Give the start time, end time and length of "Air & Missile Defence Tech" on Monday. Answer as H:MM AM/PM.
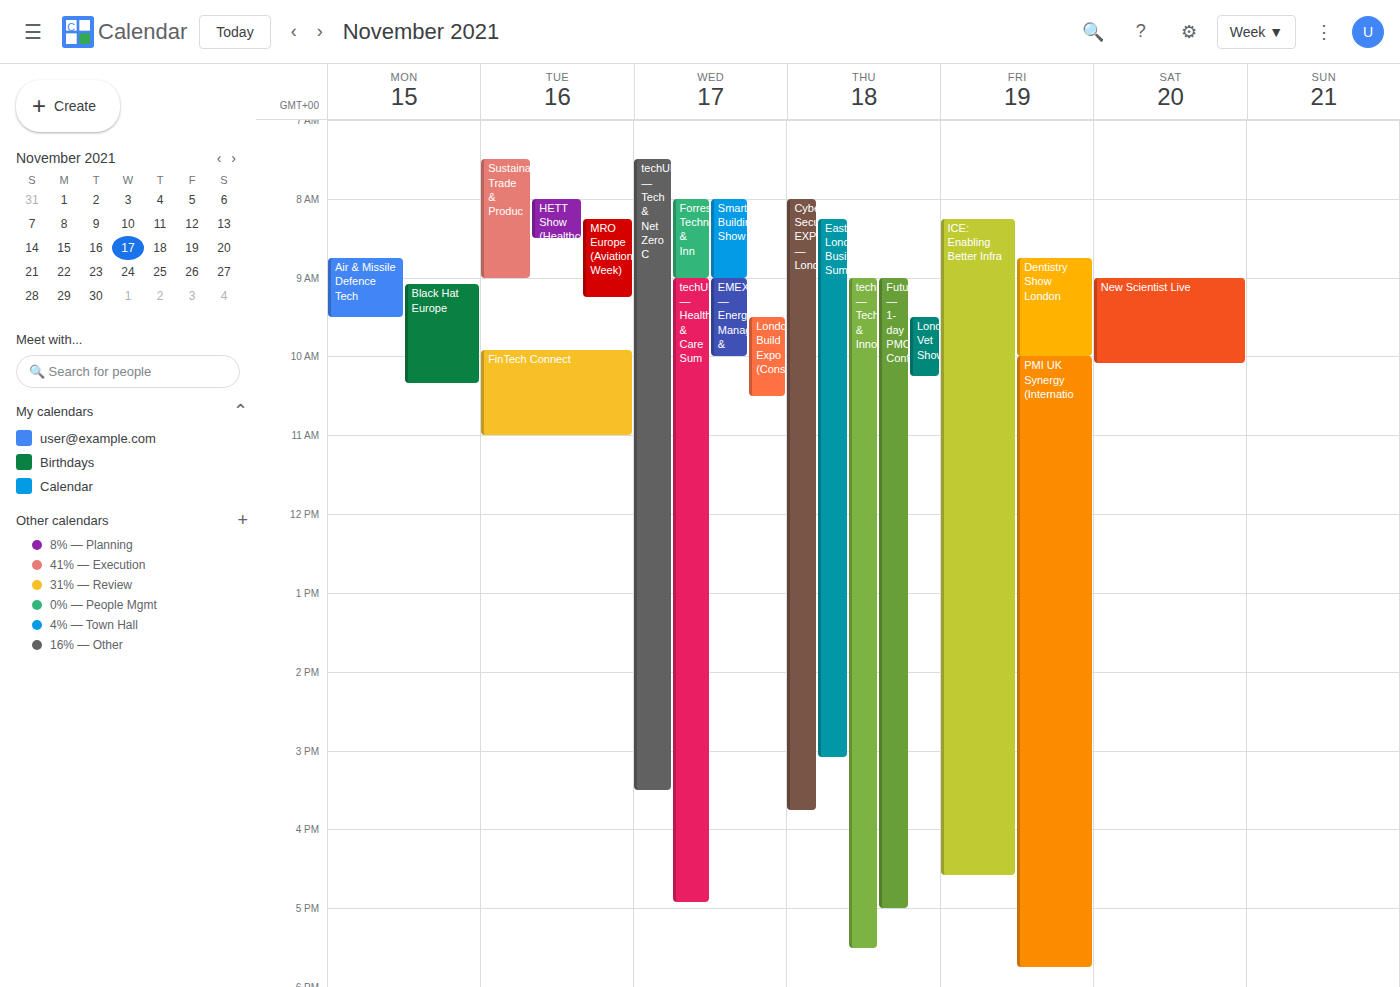
8:45 AM to 9:30 AM, 45 minutes